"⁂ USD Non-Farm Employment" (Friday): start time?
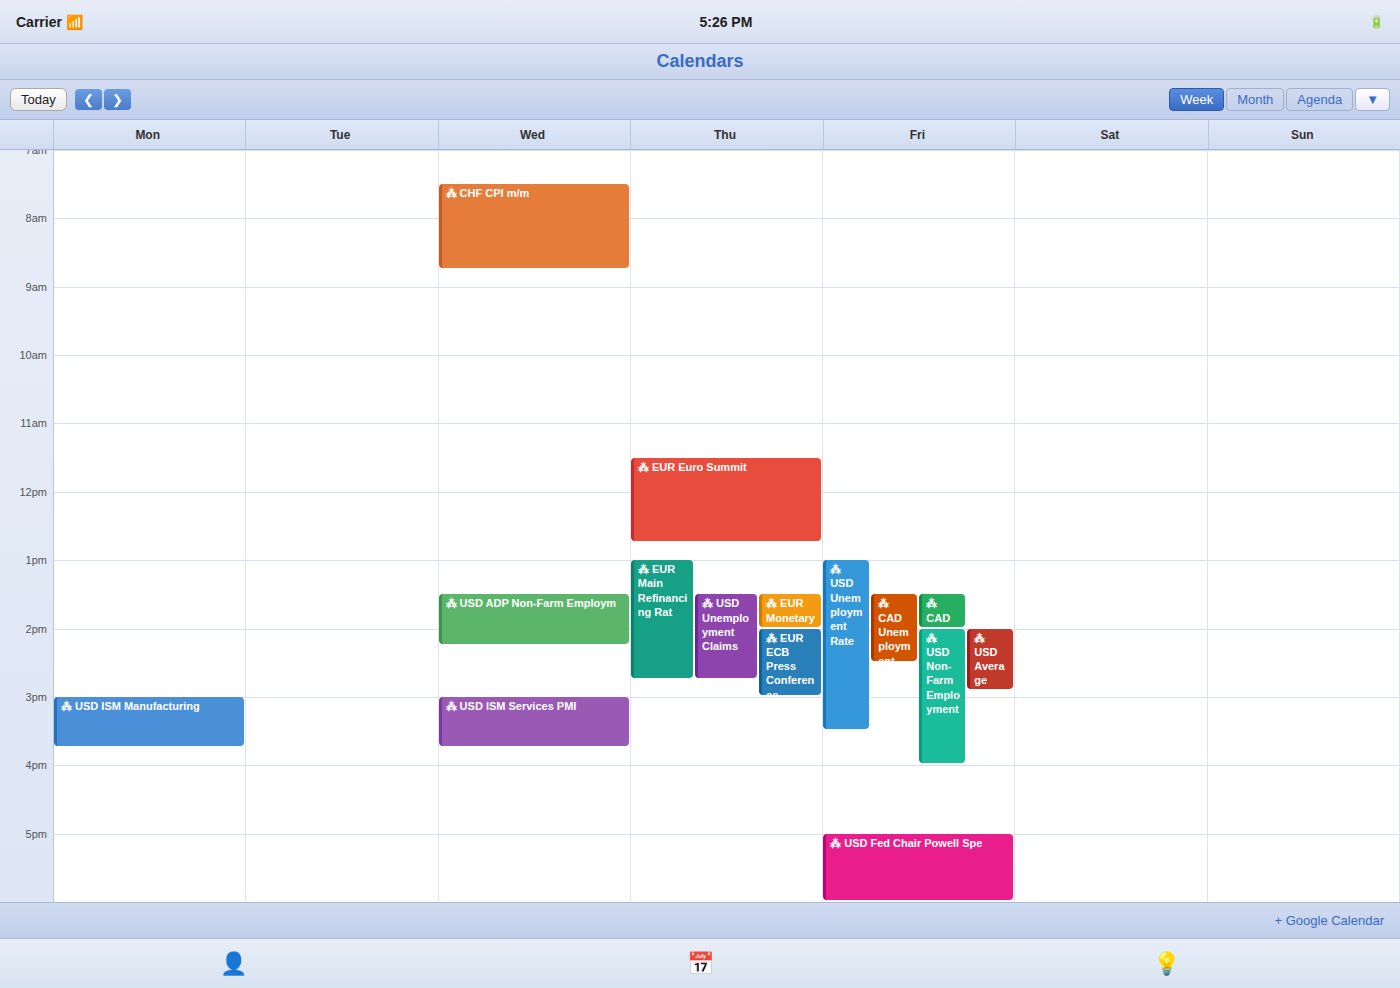
14:00